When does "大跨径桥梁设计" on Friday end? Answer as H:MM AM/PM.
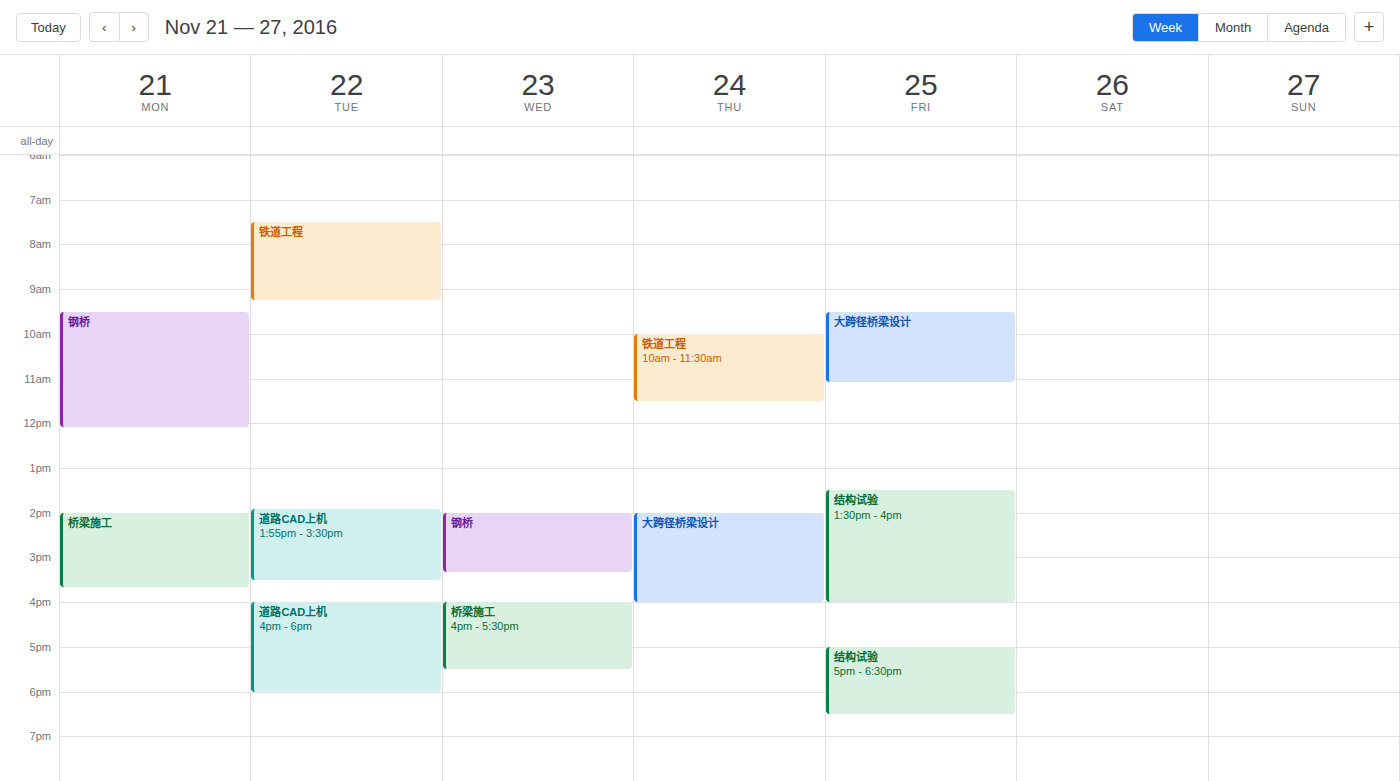
11:05 AM